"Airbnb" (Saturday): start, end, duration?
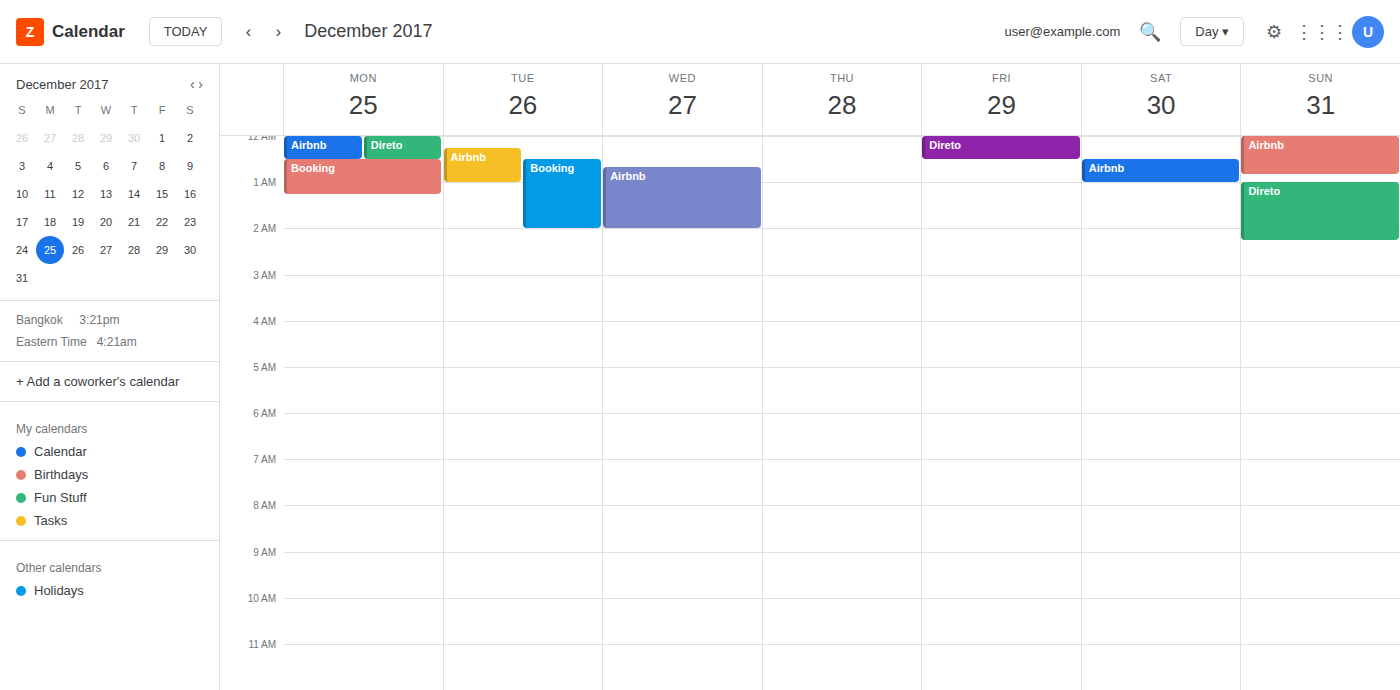
12:30 AM to 1:00 AM, 30 minutes